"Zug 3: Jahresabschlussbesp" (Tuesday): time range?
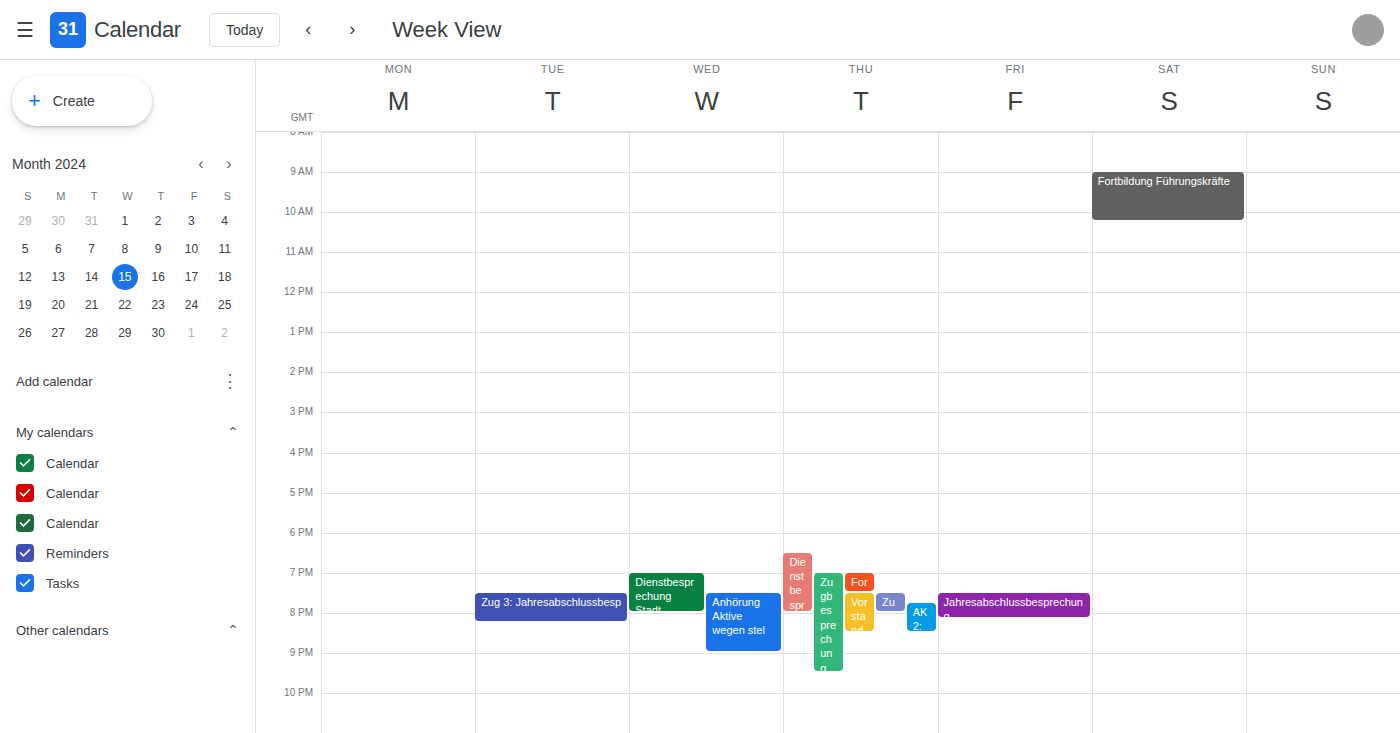
7:30 PM to 8:15 PM